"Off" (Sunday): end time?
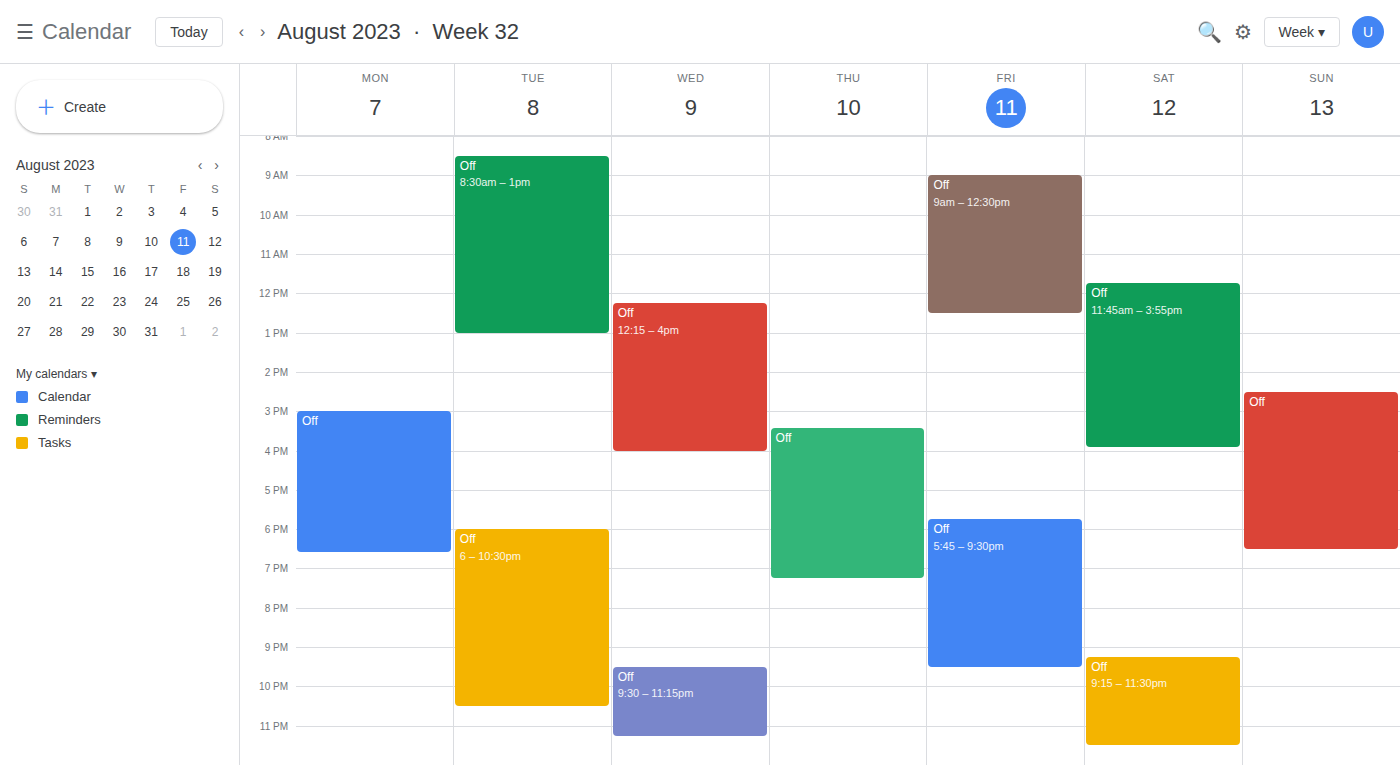
6:30 PM